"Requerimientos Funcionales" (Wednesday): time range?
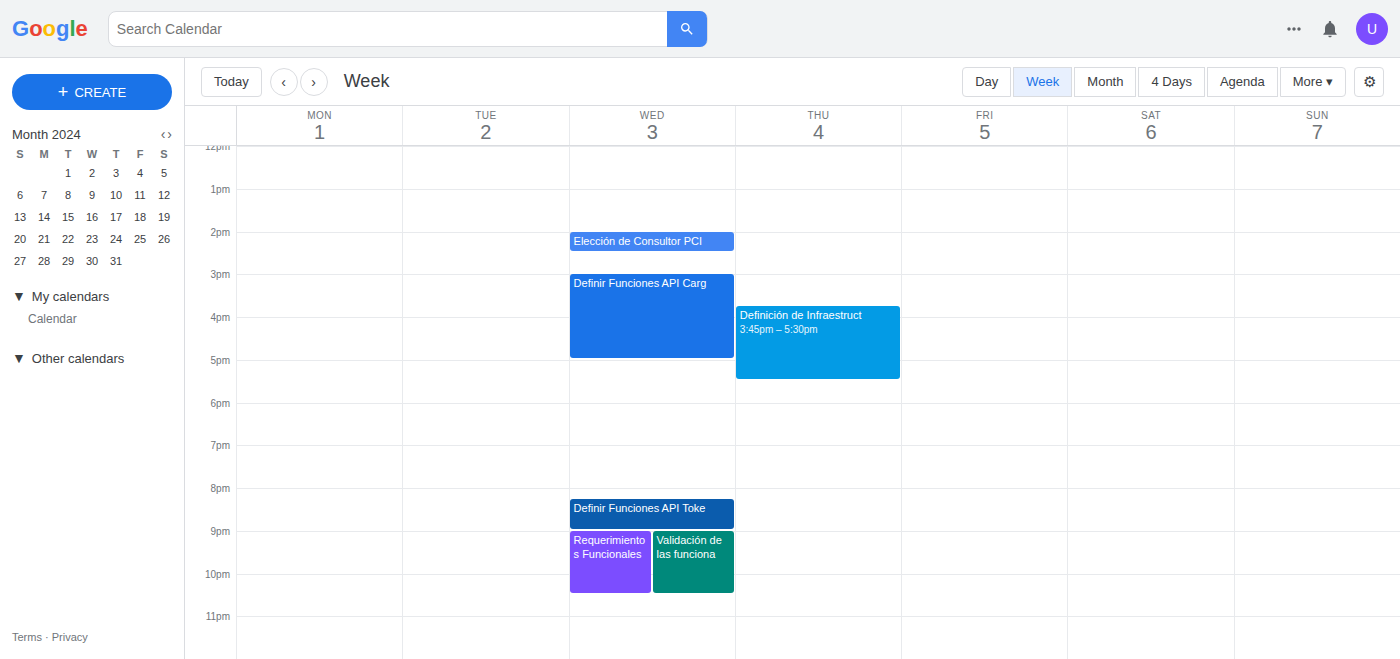
9:00 PM to 10:30 PM